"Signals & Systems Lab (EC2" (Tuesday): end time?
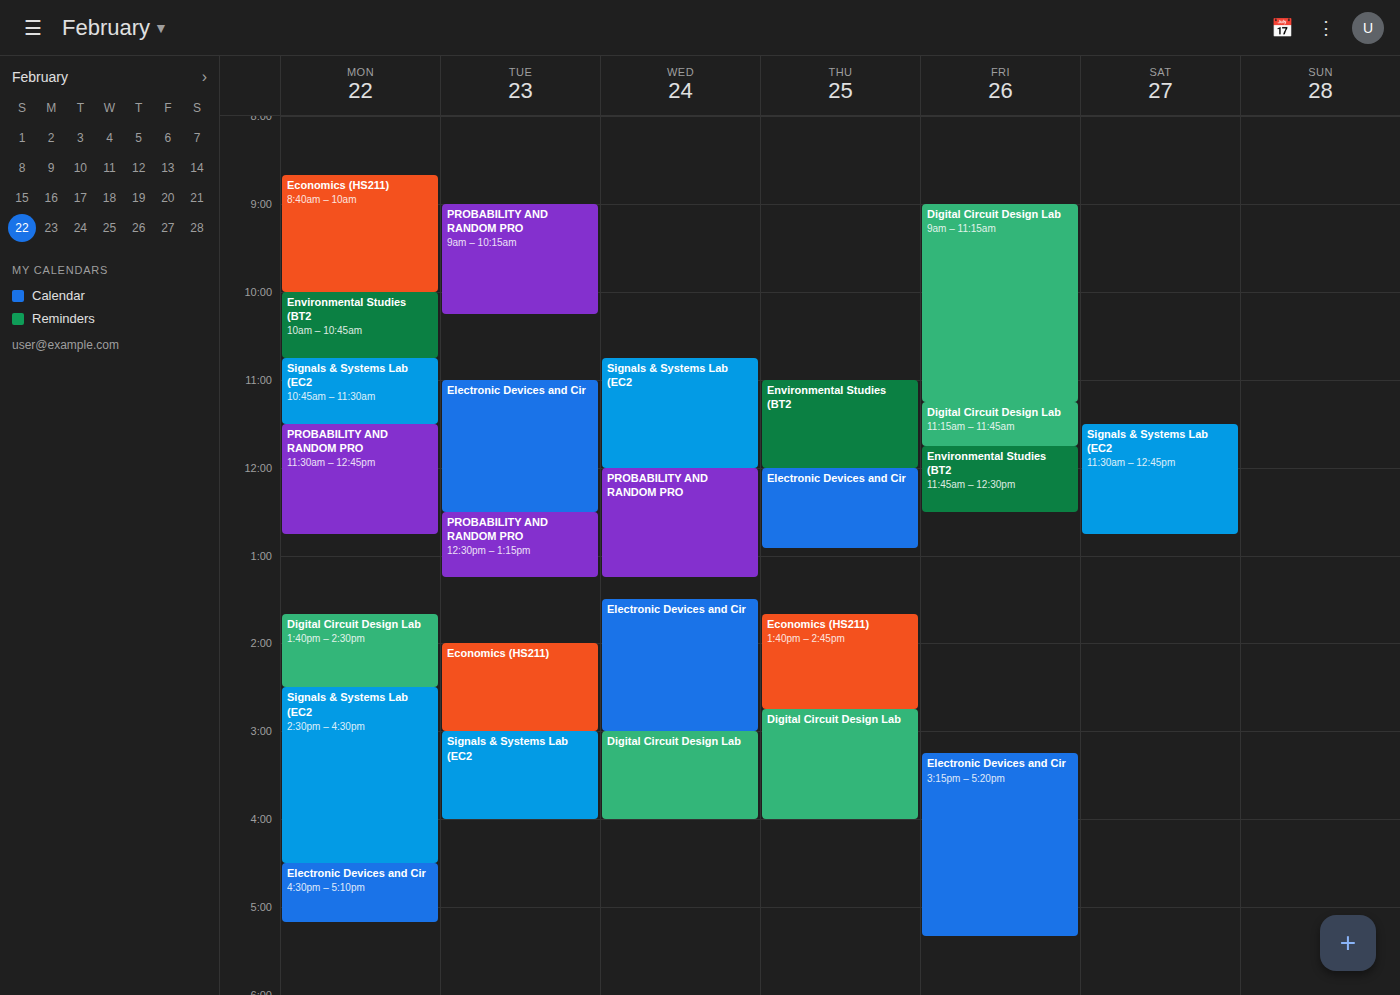
4:00 PM